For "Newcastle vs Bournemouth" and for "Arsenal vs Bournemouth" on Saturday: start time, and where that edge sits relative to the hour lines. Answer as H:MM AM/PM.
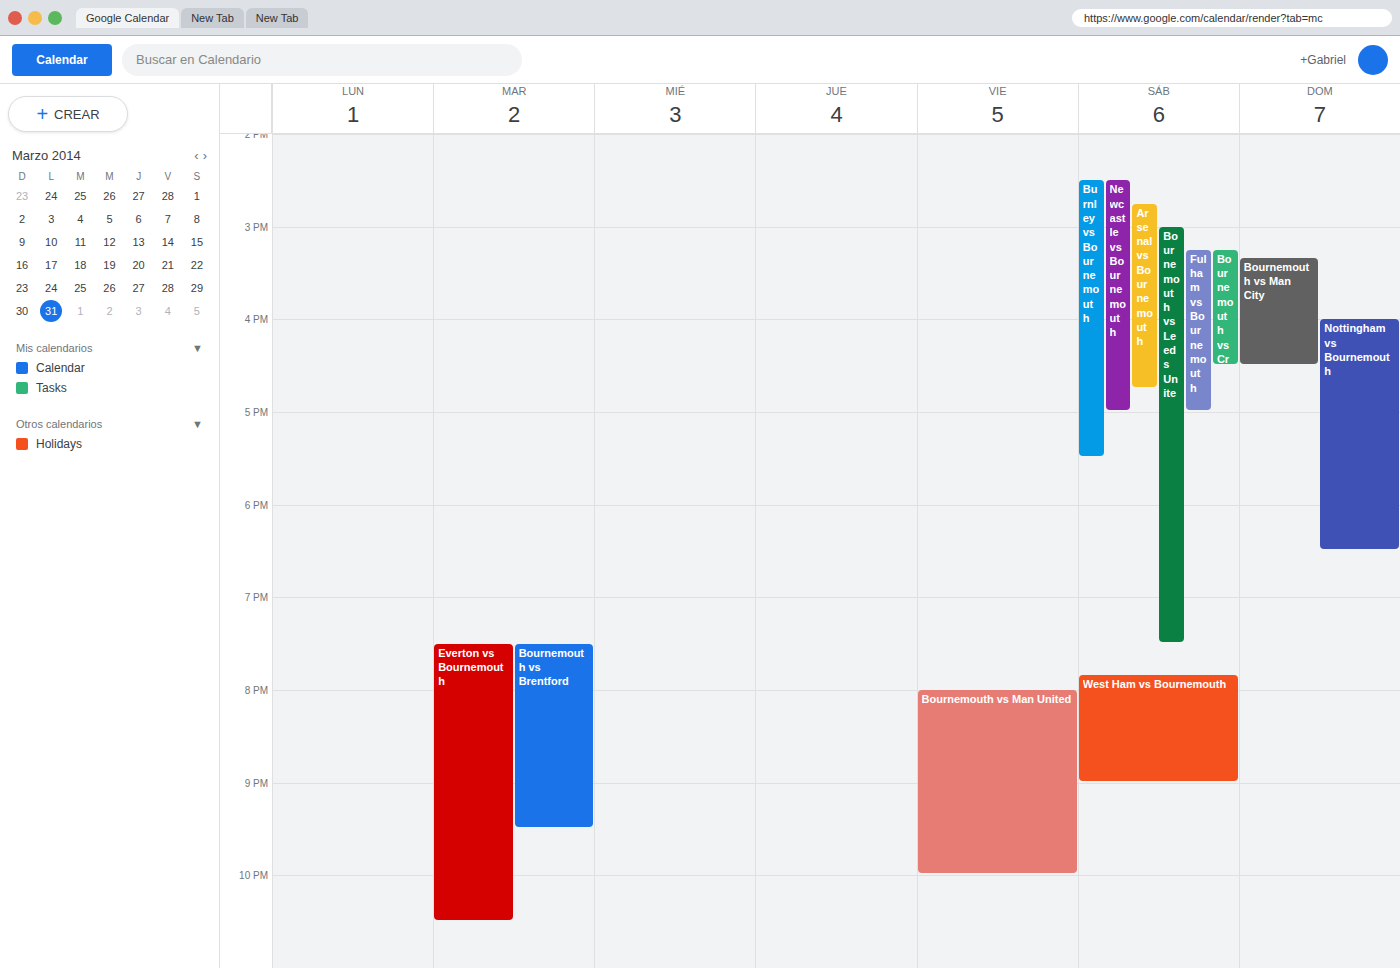
"Newcastle vs Bournemouth": 2:30 PM, halfway between the 2 PM and 3 PM lines. "Arsenal vs Bournemouth": 2:45 PM, neither: three quarters of the way from the 2 PM line to the 3 PM line.